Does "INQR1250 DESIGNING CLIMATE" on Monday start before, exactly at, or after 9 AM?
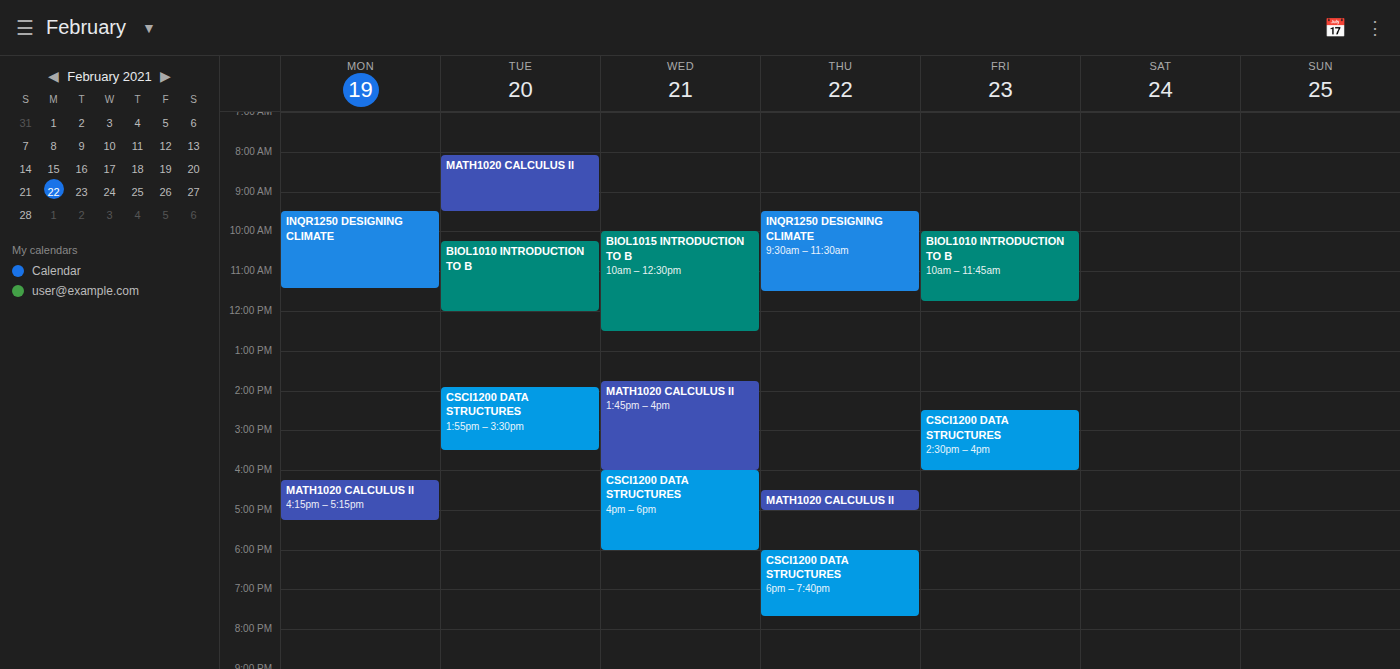
9:30 AM -- after 9 AM, 30 minutes below the 9 AM line.